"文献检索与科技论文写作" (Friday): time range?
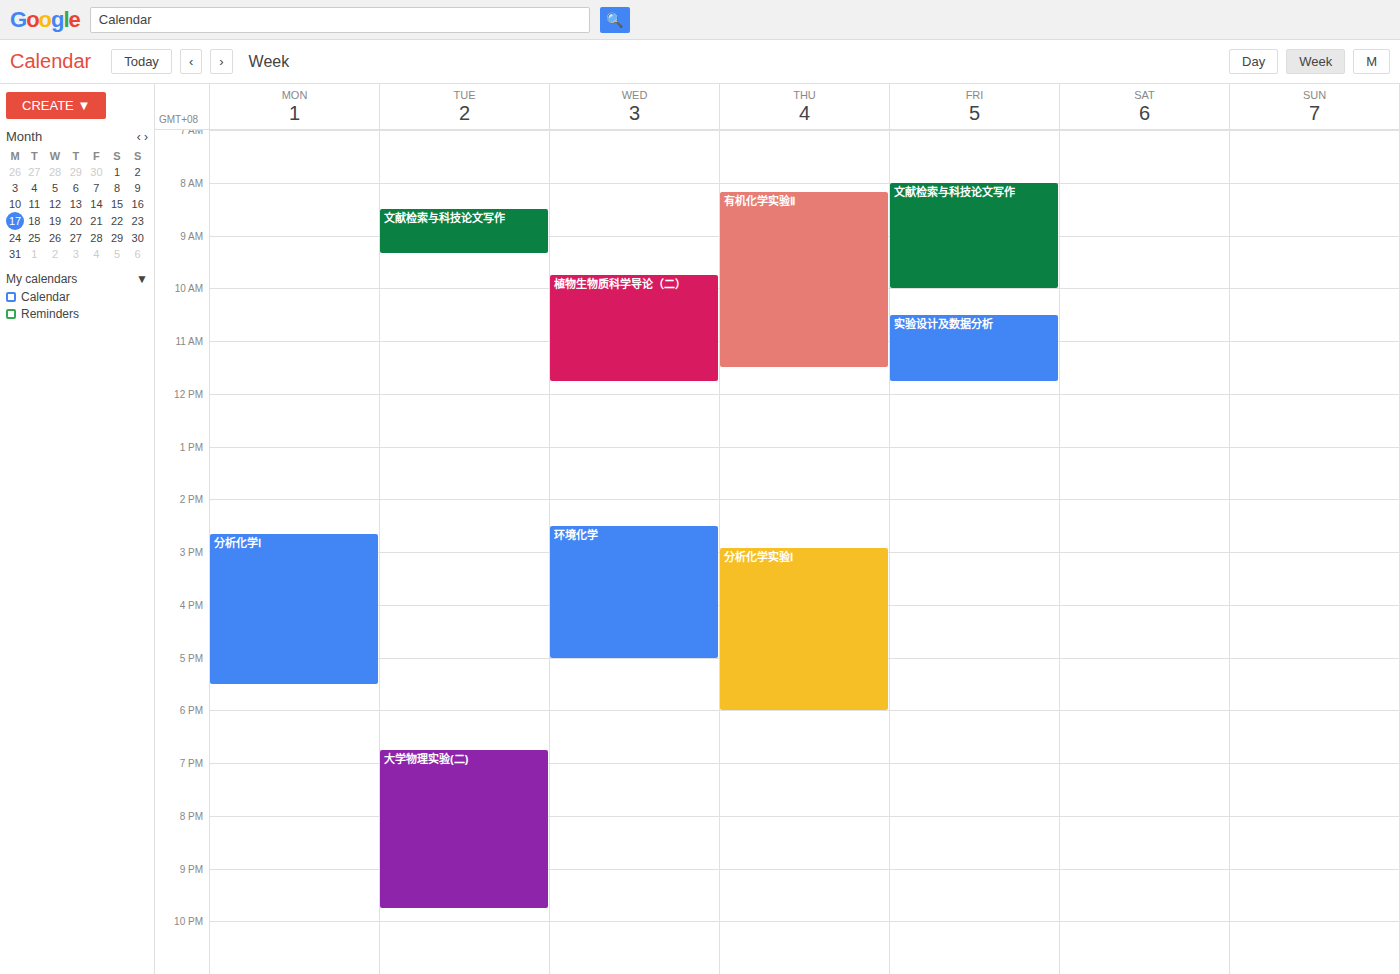
8:00 AM to 10:00 AM